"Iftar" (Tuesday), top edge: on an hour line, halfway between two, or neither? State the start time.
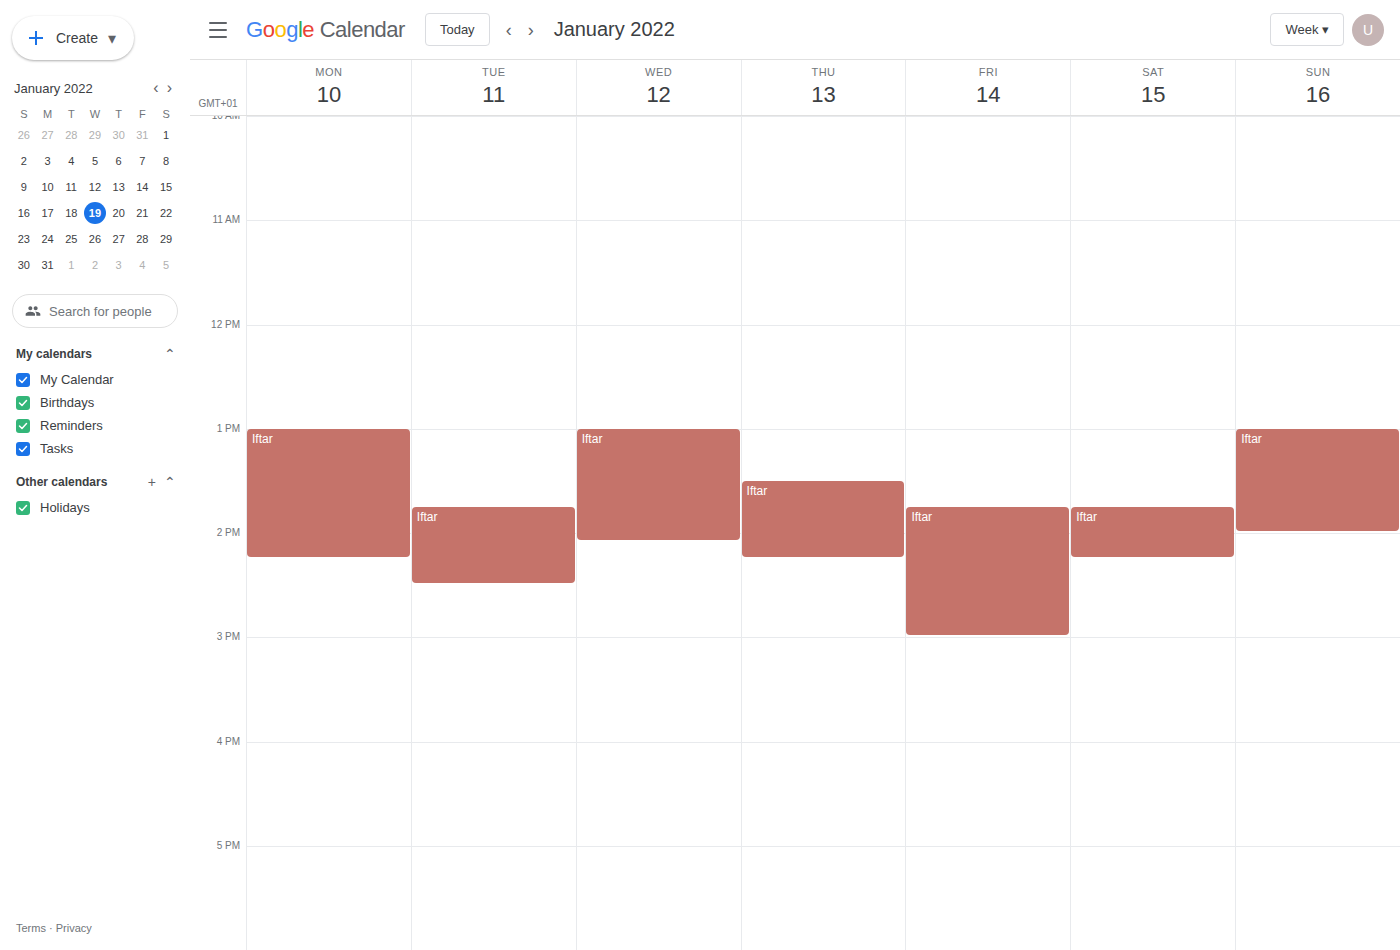
1:45 PM -- neither: three quarters of the way from the 1 PM line to the 2 PM line.